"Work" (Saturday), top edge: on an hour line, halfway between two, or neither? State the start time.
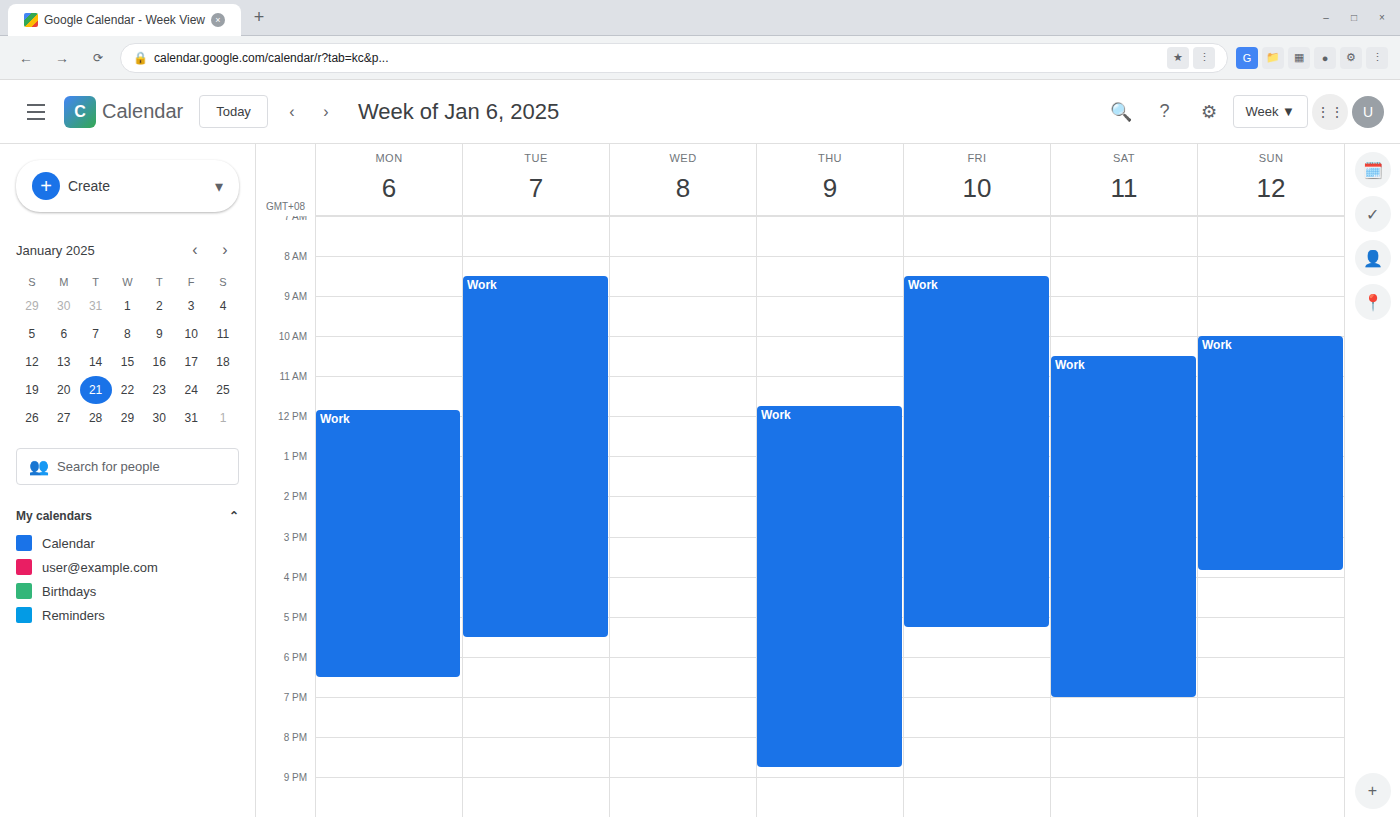
10:30 AM -- halfway between the 10 AM and 11 AM lines.